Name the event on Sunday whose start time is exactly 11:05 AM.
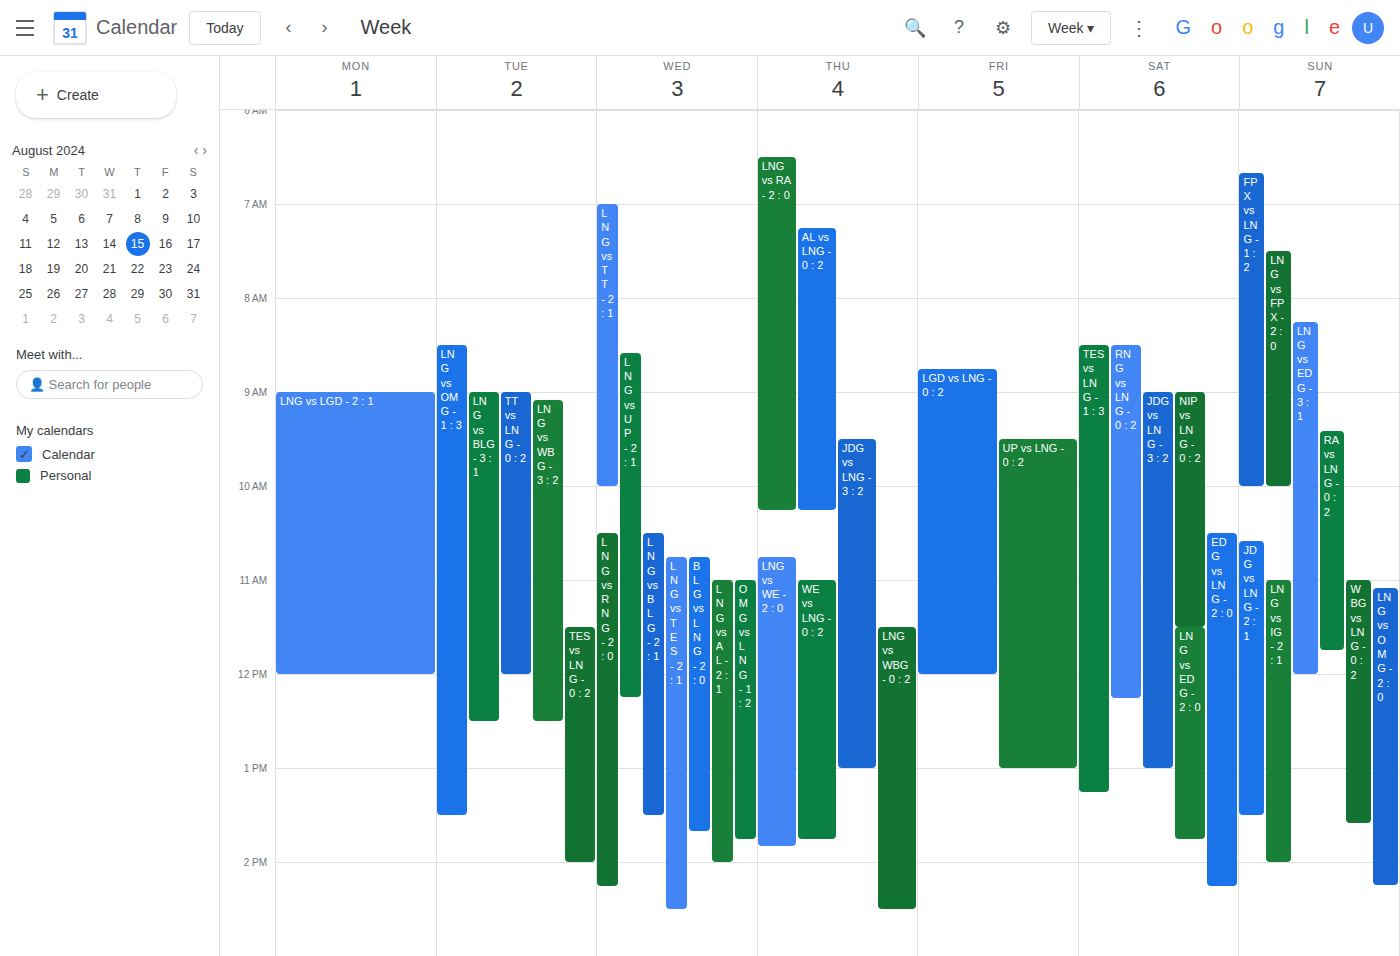
"LNG vs OMG - 2 : 0"